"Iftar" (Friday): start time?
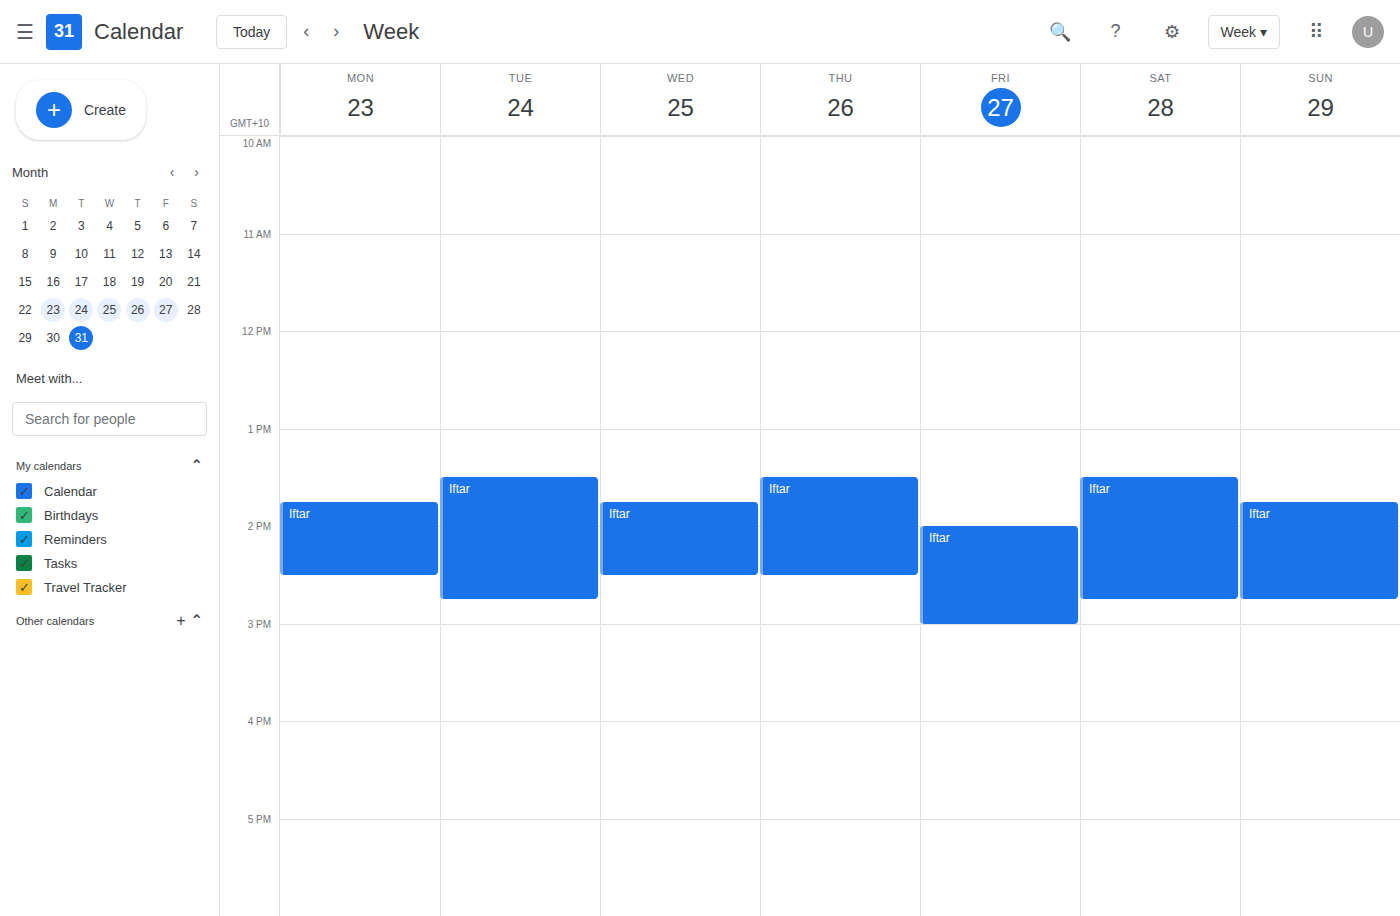
2:00 PM